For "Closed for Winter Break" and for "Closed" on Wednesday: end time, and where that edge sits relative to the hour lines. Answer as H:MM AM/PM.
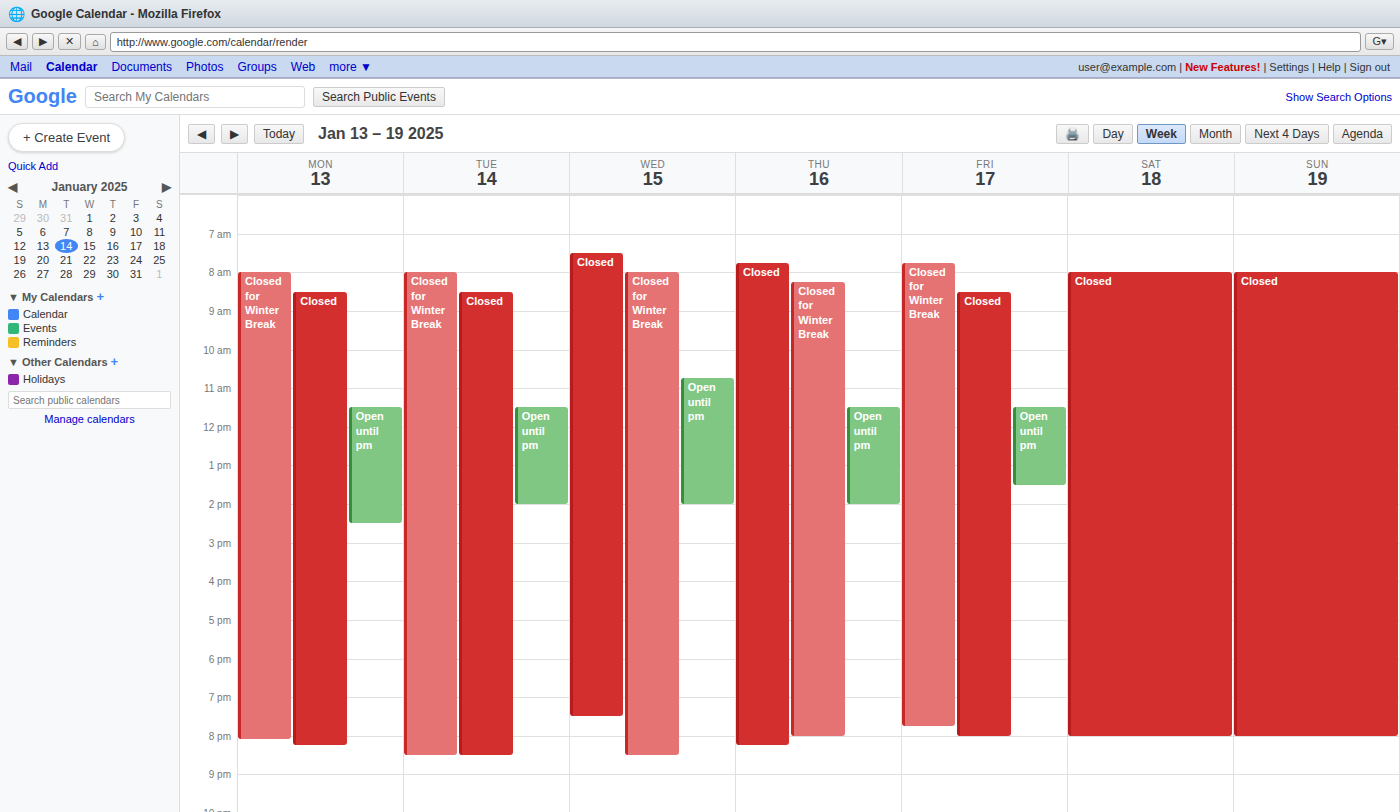
"Closed for Winter Break": 8:30 PM, halfway between the 8 PM and 9 PM lines. "Closed": 7:30 PM, halfway between the 7 PM and 8 PM lines.